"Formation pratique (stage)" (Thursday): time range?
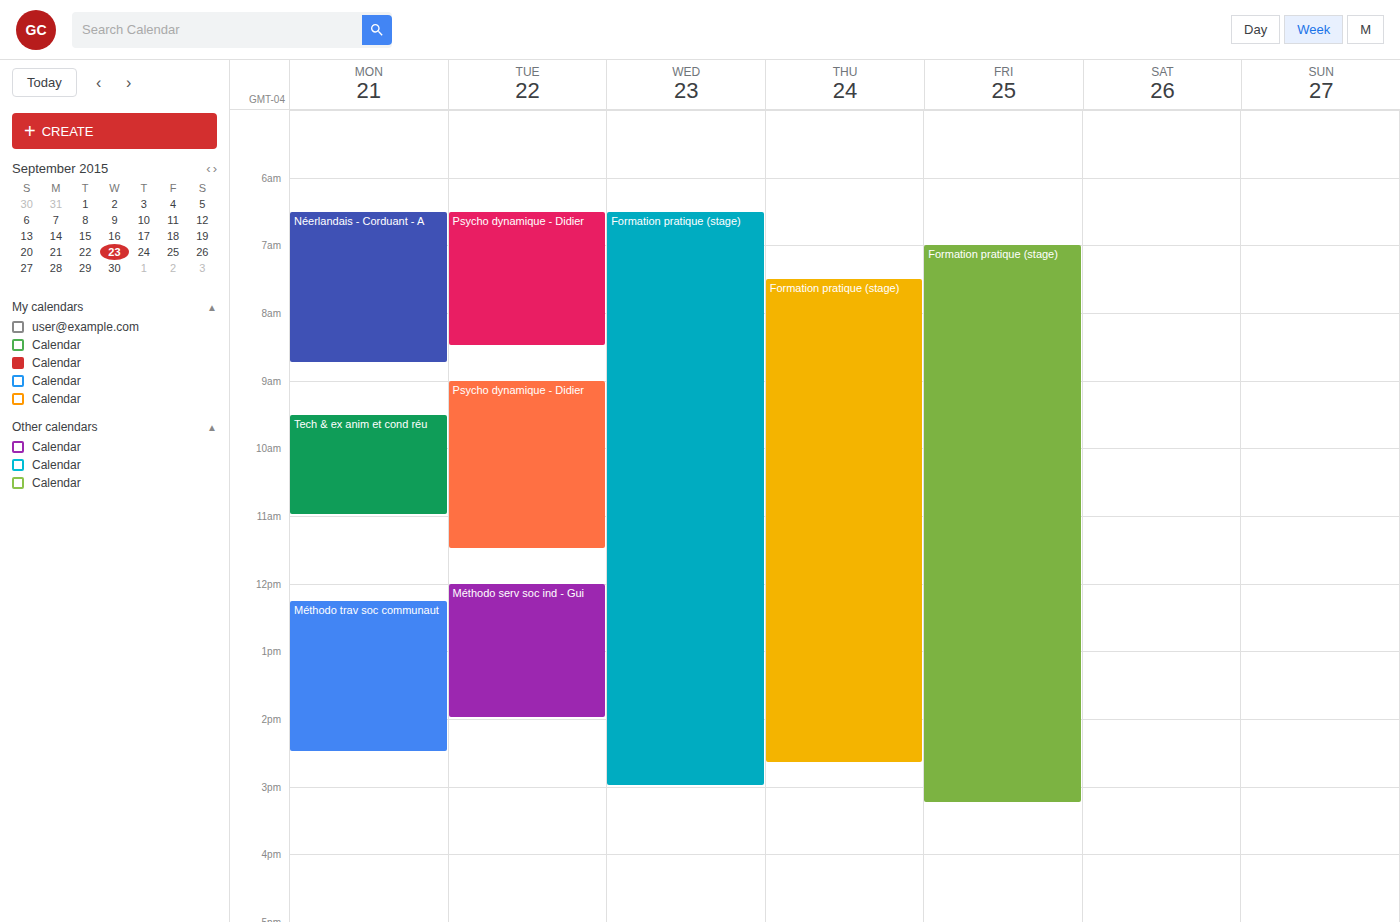
7:30 AM to 2:40 PM